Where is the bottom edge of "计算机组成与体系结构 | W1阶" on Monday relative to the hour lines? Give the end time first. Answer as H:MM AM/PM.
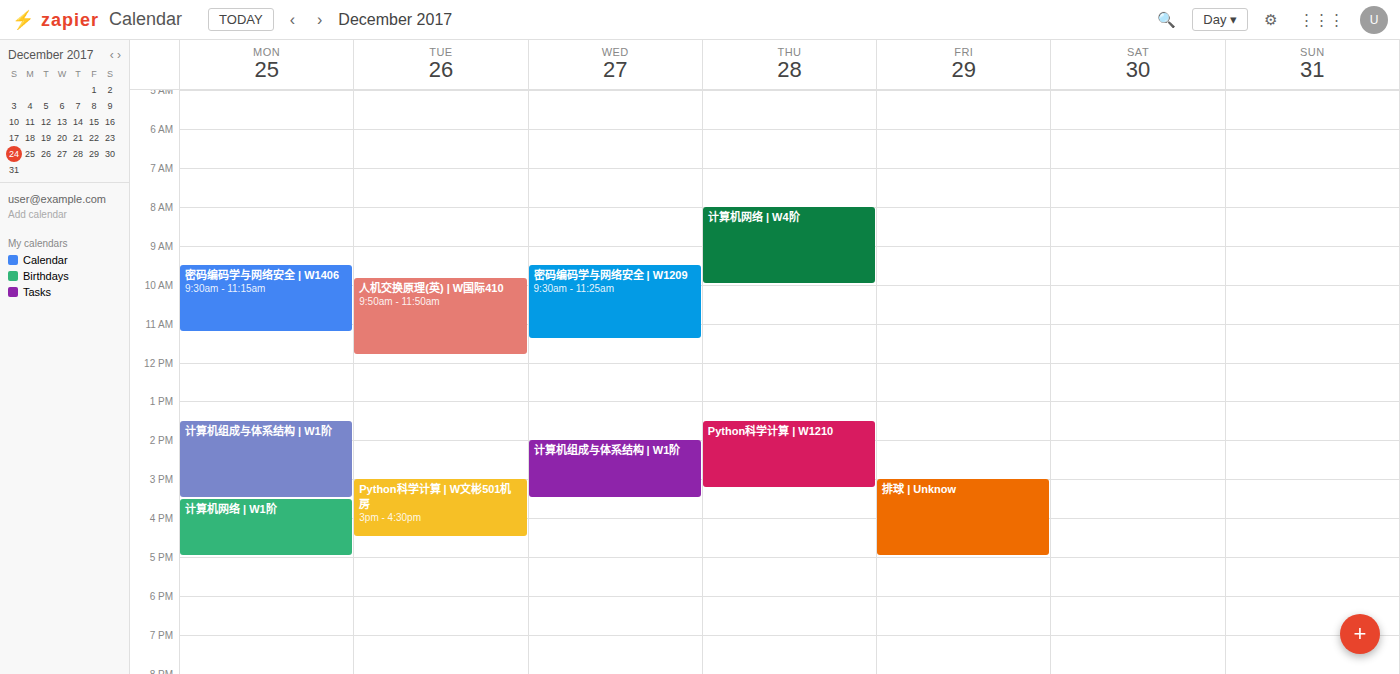
3:30 PM -- halfway between the 3 PM and 4 PM lines.